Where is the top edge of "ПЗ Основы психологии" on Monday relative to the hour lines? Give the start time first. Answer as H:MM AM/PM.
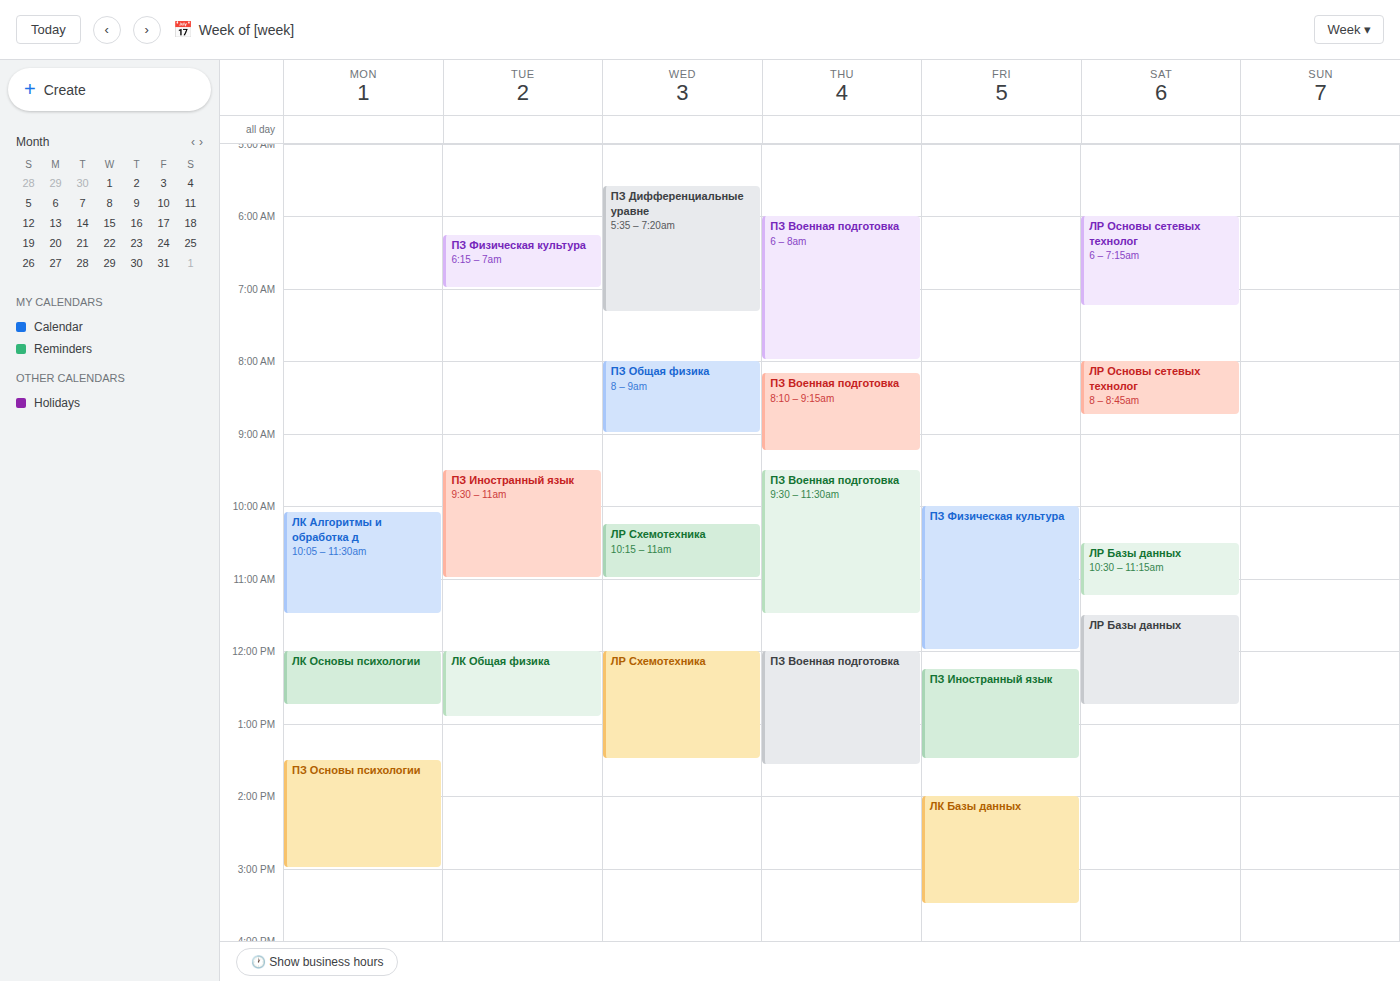
1:30 PM -- halfway between the 1 PM and 2 PM lines.